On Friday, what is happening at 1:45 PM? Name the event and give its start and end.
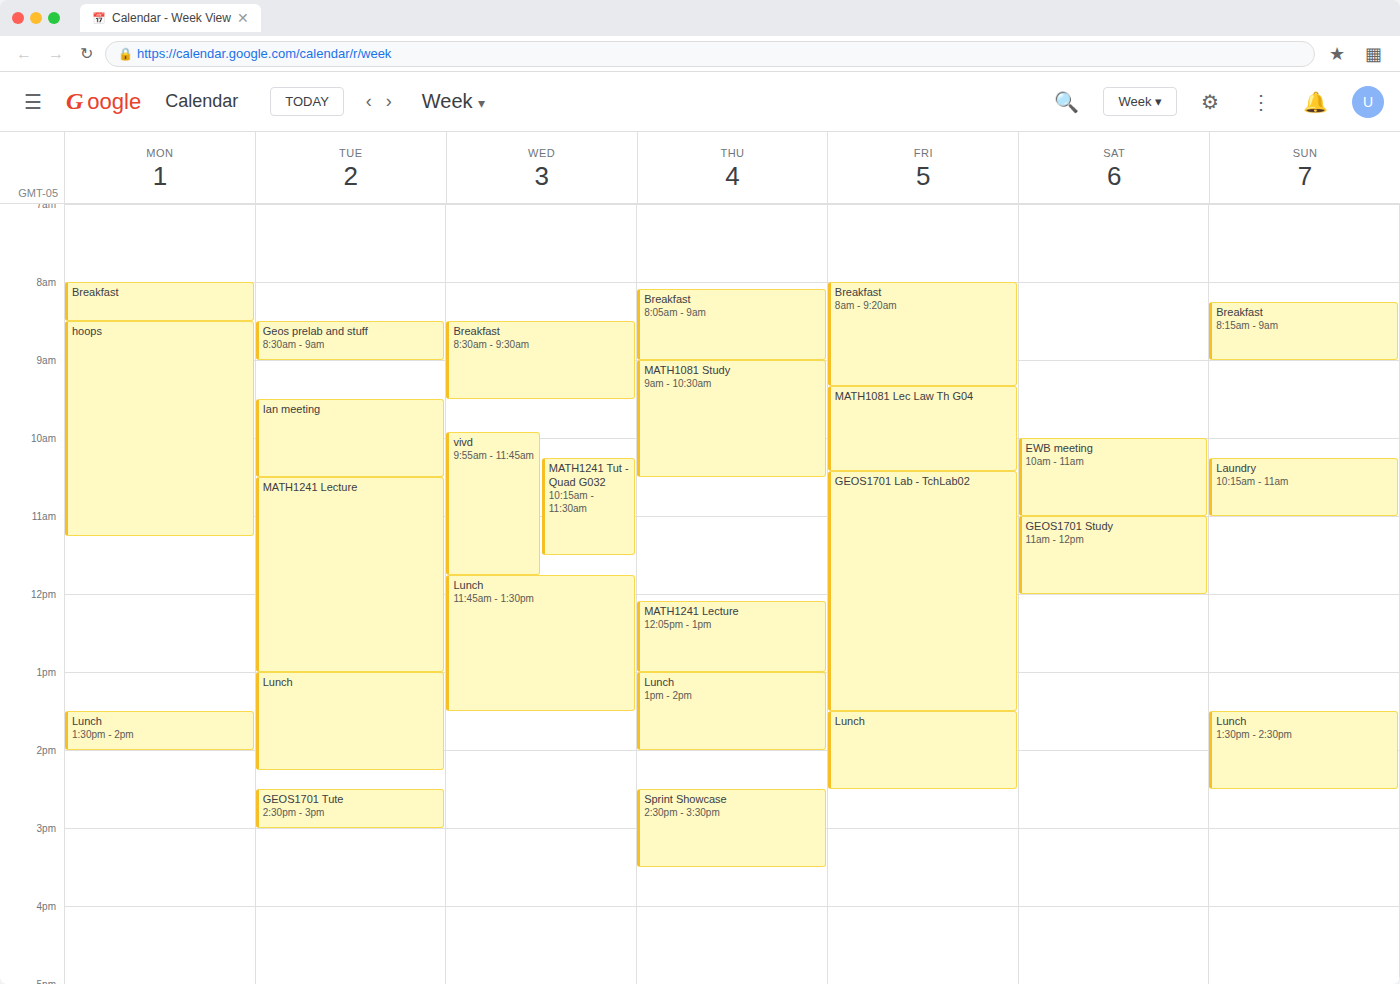
"Lunch", 1:30 PM to 2:30 PM